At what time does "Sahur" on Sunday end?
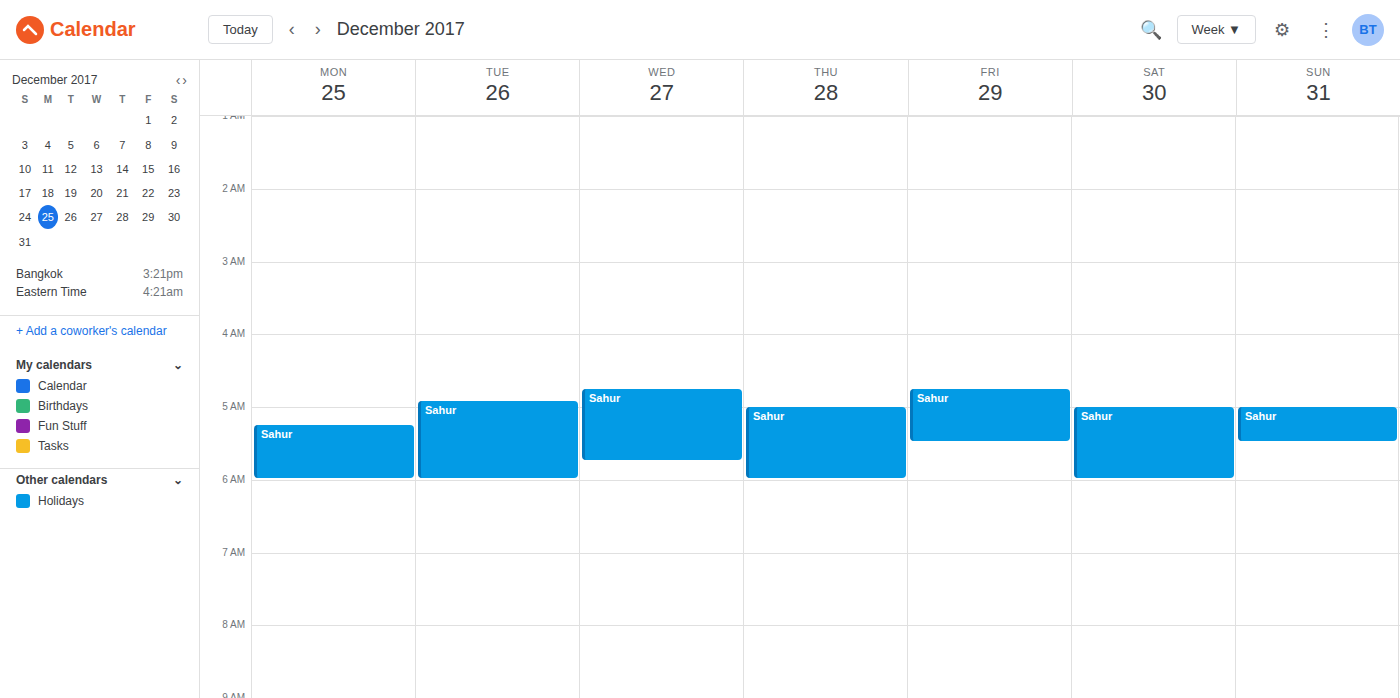
5:30 AM